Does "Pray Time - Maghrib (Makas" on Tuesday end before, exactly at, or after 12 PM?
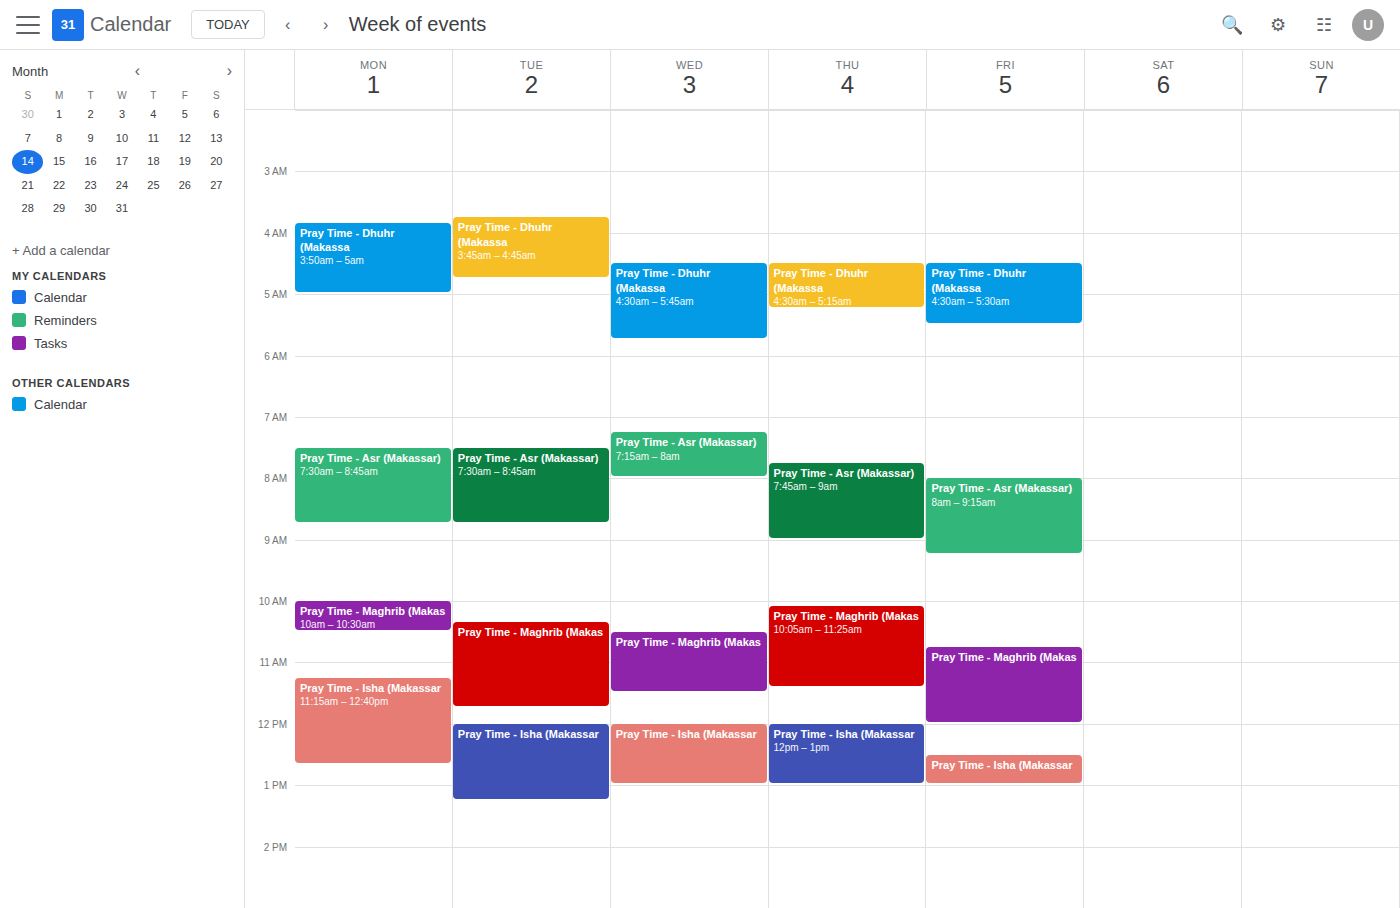
11:45 AM -- before 12 PM, 15 minutes above the 12 PM line.